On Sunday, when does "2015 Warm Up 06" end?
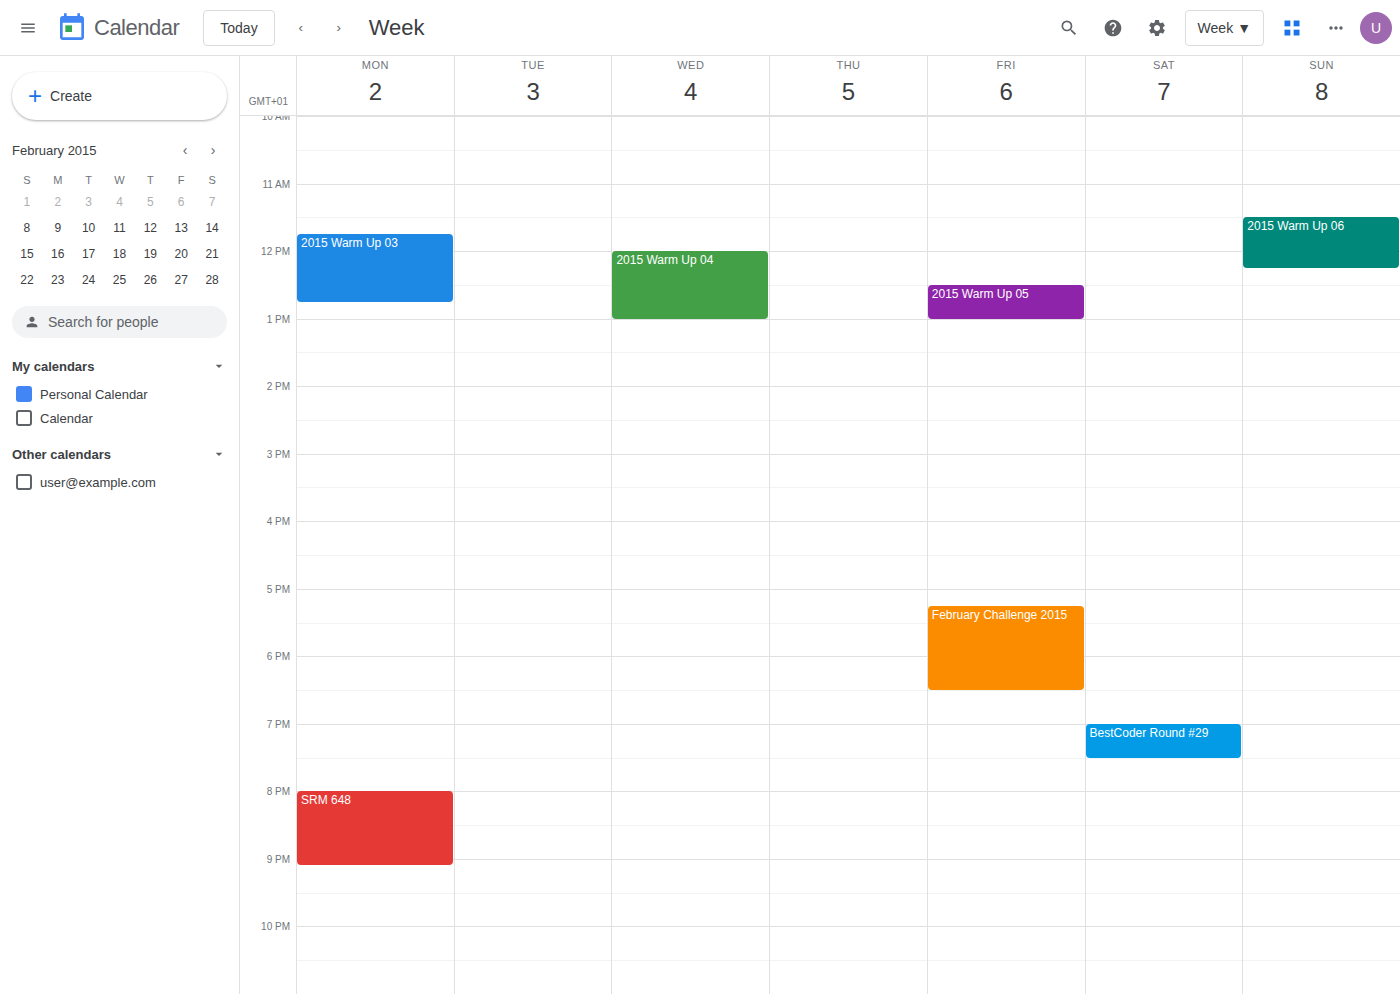
12:15 PM